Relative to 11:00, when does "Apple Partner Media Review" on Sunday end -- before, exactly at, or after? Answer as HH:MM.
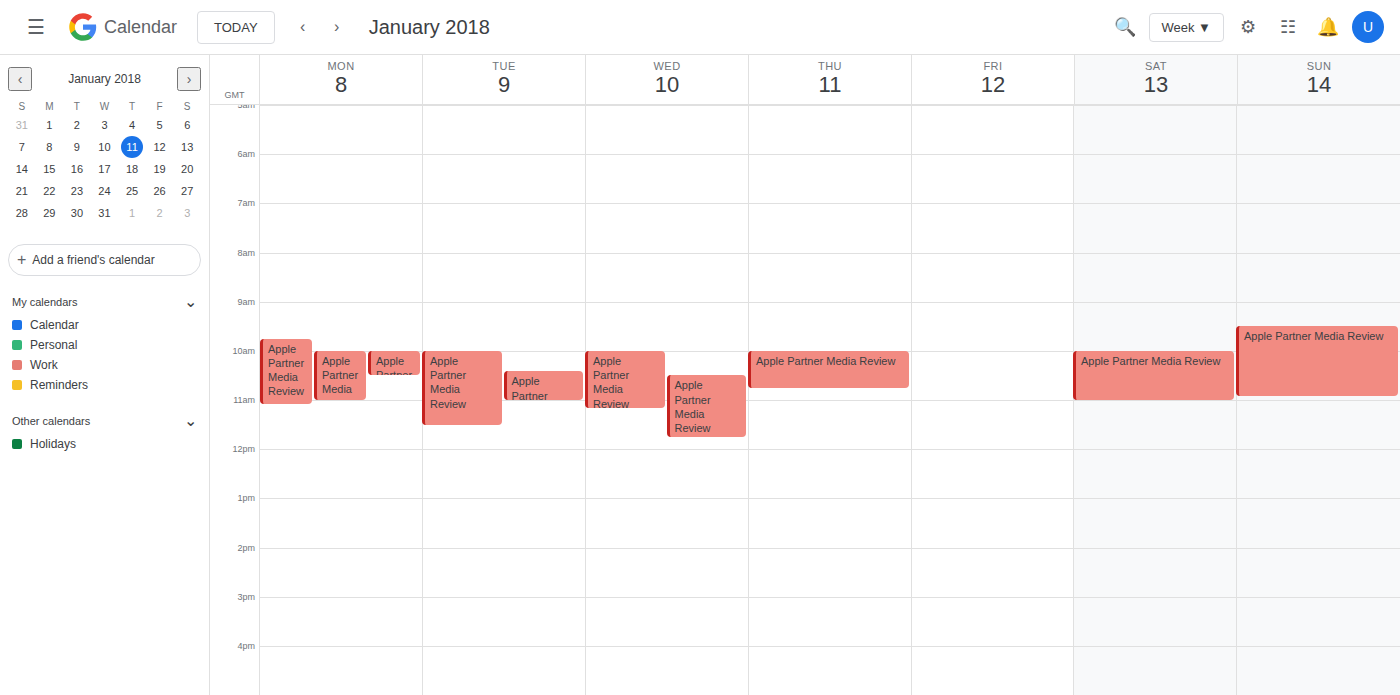
10:55 -- before 11:00, 5 minutes above the 11:00 line.